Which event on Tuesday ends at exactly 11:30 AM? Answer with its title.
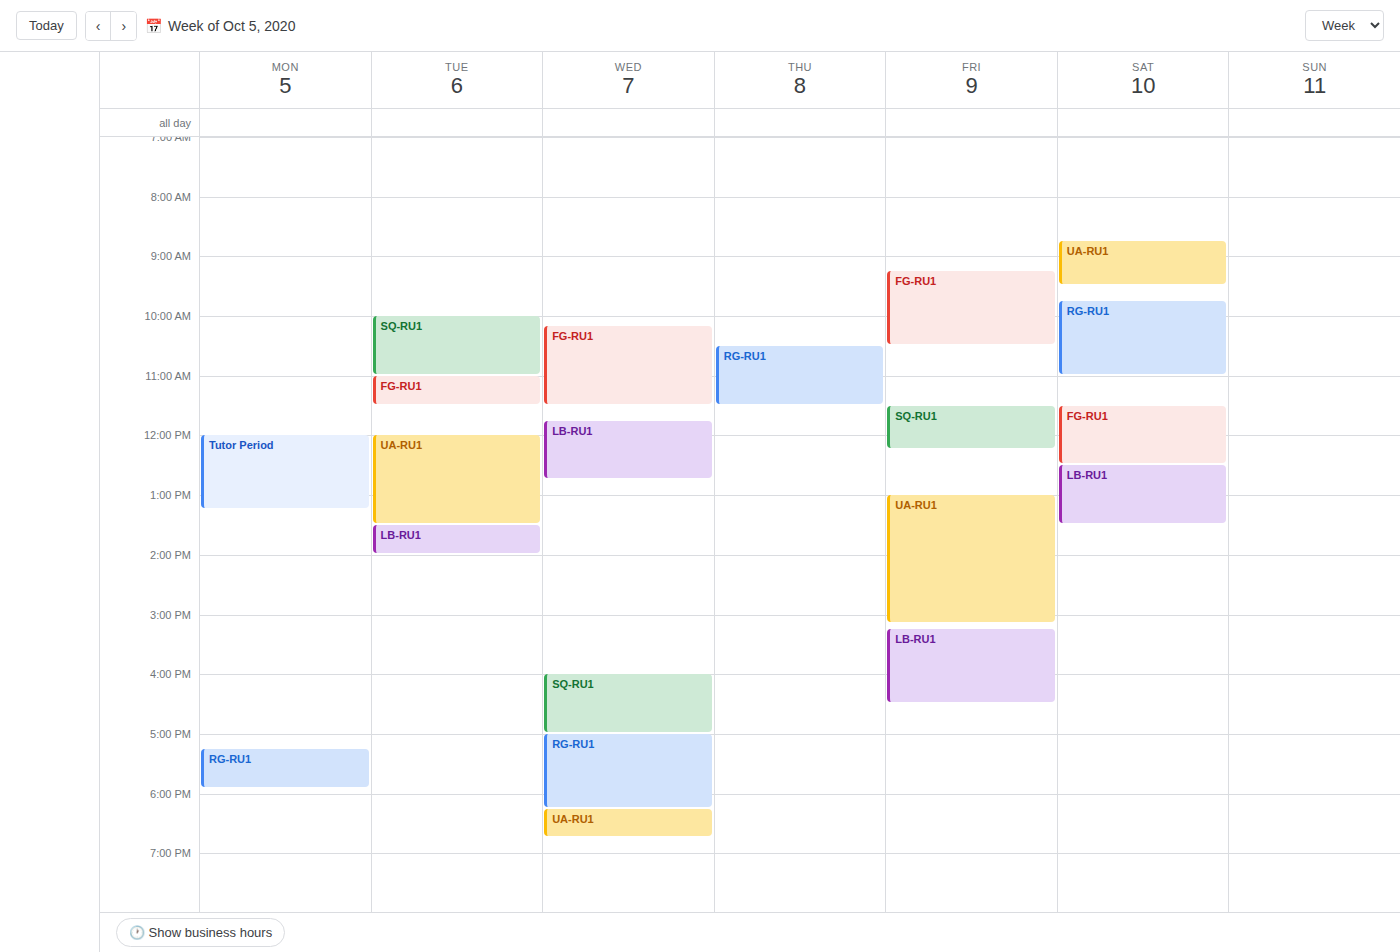
"FG-RU1"